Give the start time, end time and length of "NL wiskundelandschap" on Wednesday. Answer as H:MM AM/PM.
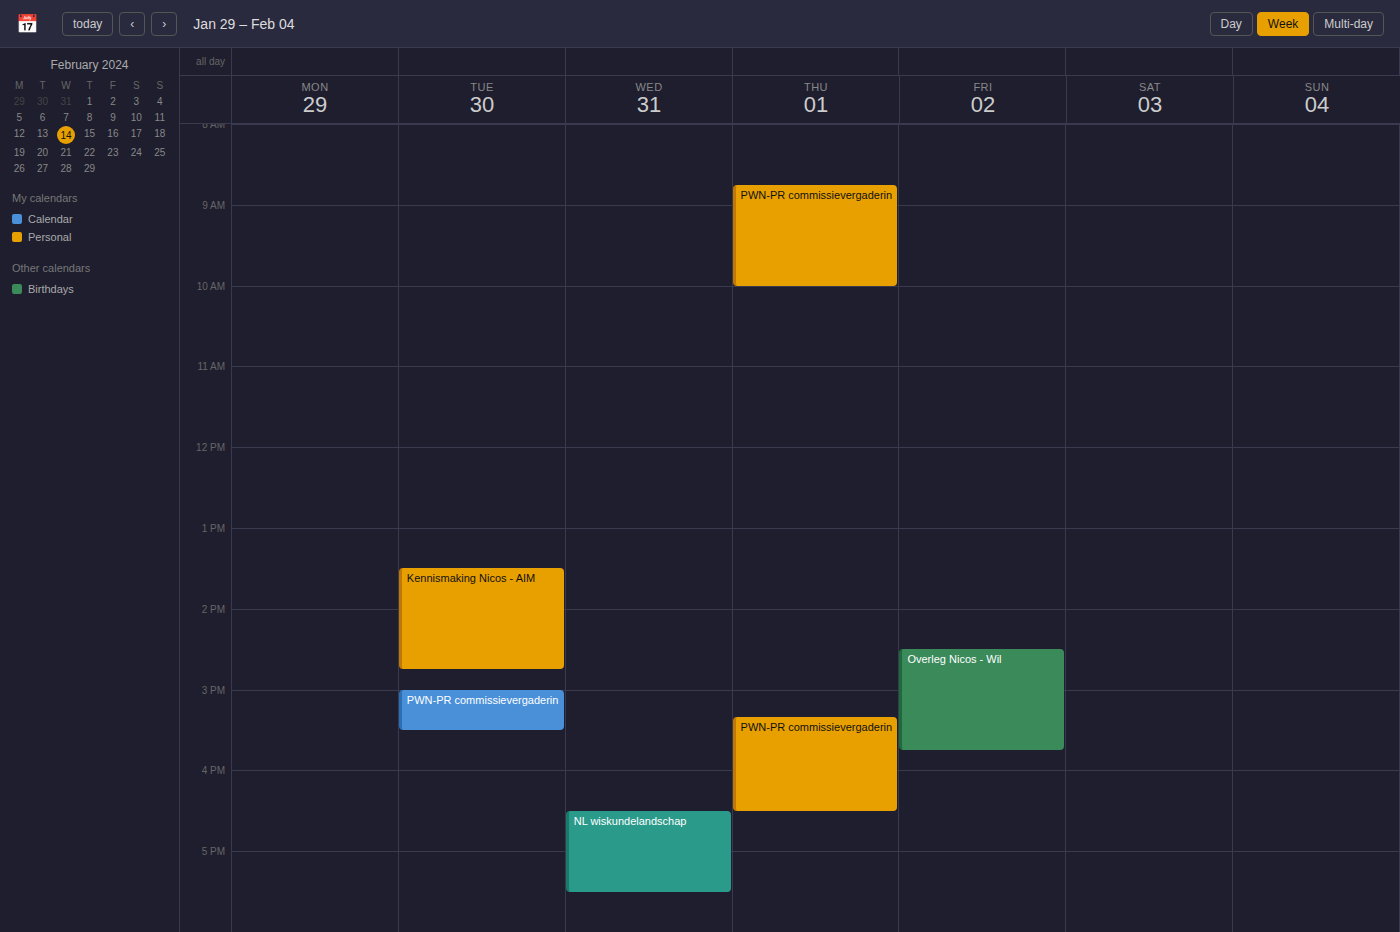
4:30 PM to 5:30 PM, 1 hour